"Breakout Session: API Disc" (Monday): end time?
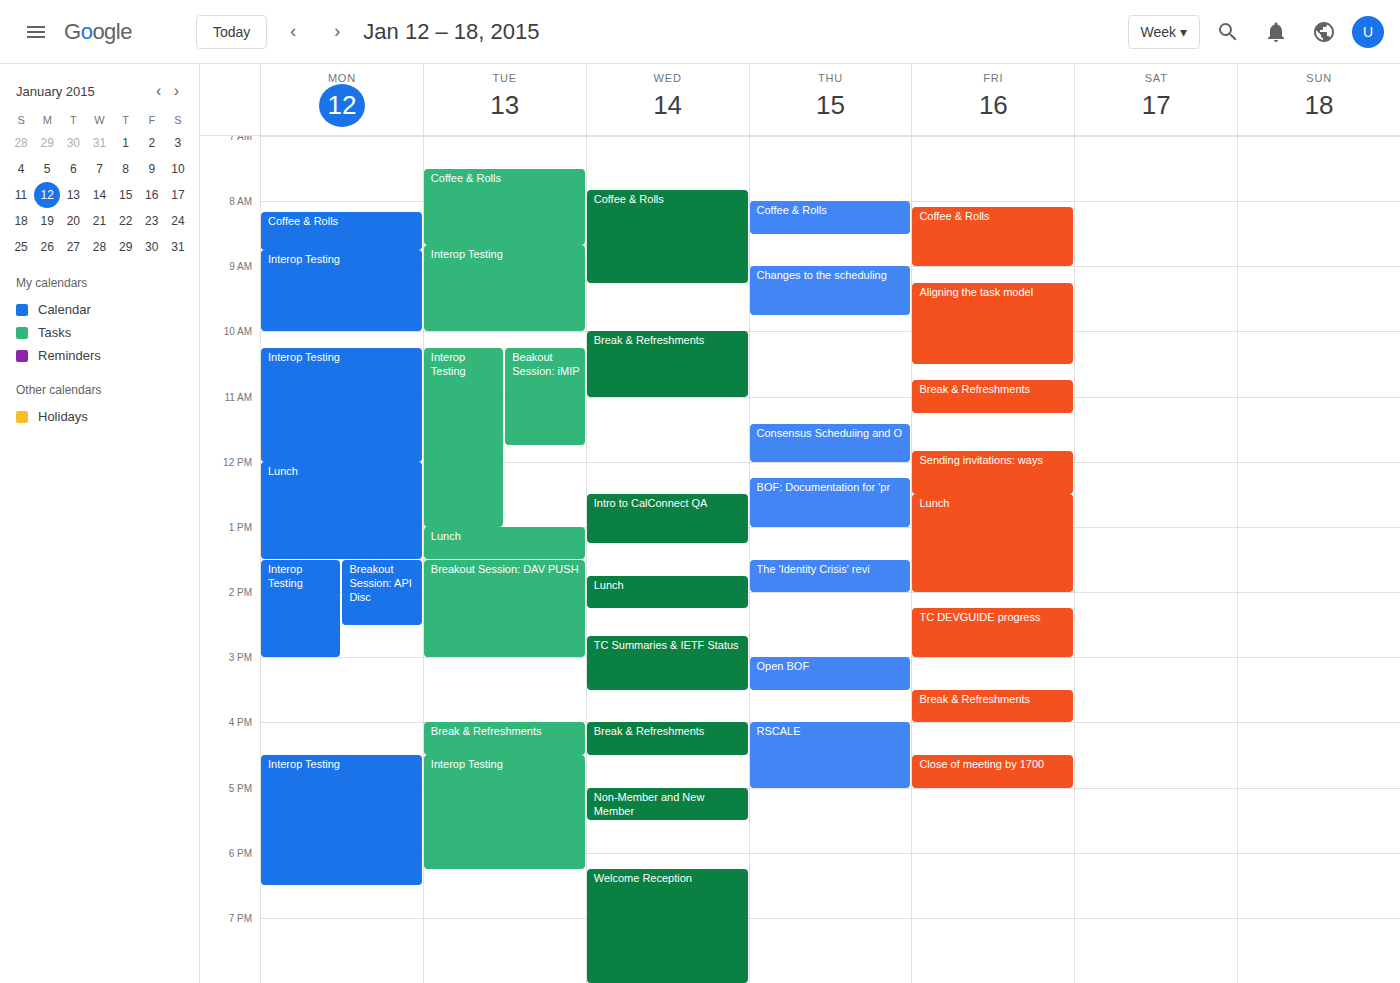
2:30 PM